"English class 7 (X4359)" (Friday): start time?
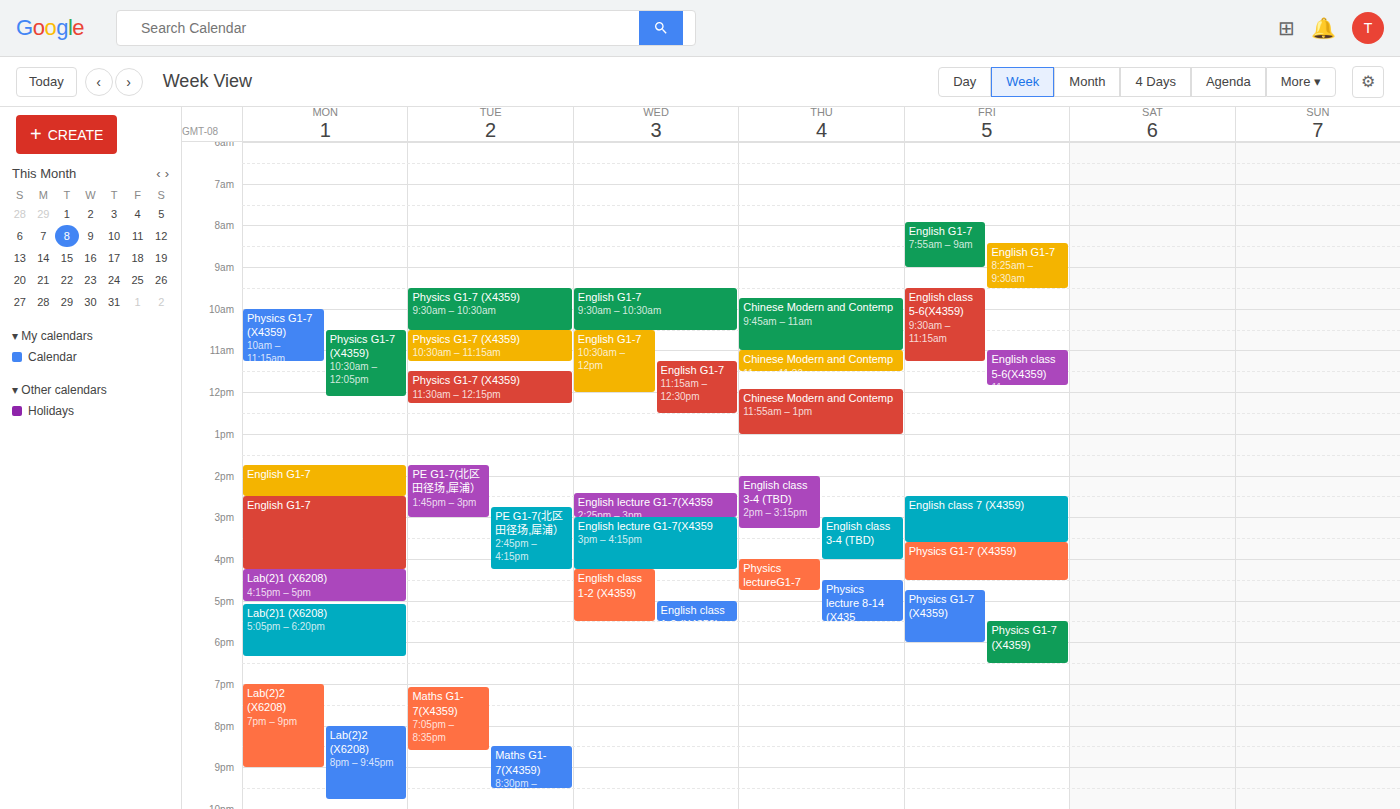
14:30